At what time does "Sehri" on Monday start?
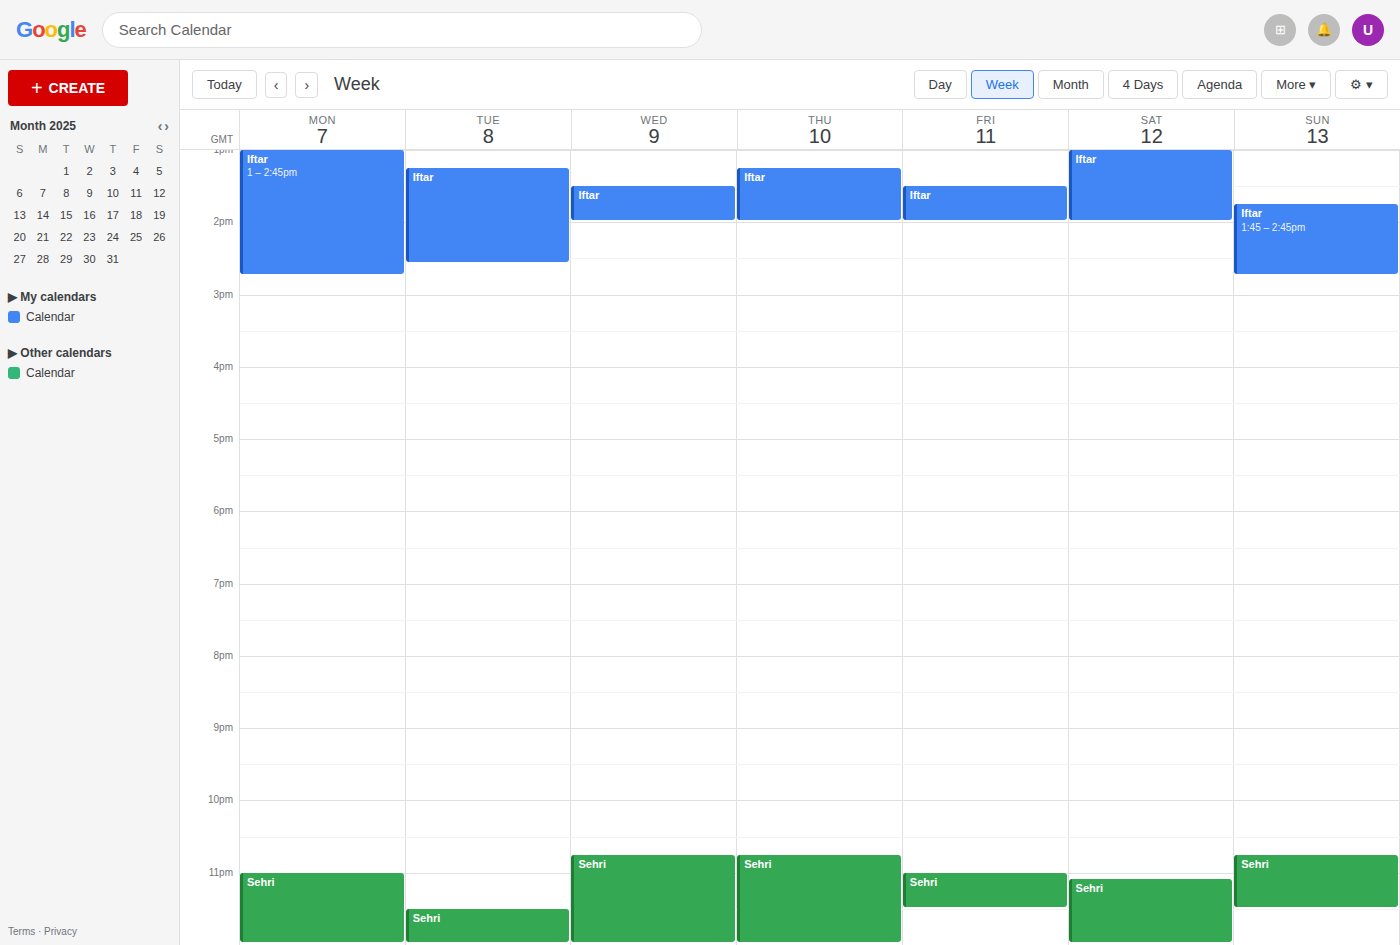
11:00 PM